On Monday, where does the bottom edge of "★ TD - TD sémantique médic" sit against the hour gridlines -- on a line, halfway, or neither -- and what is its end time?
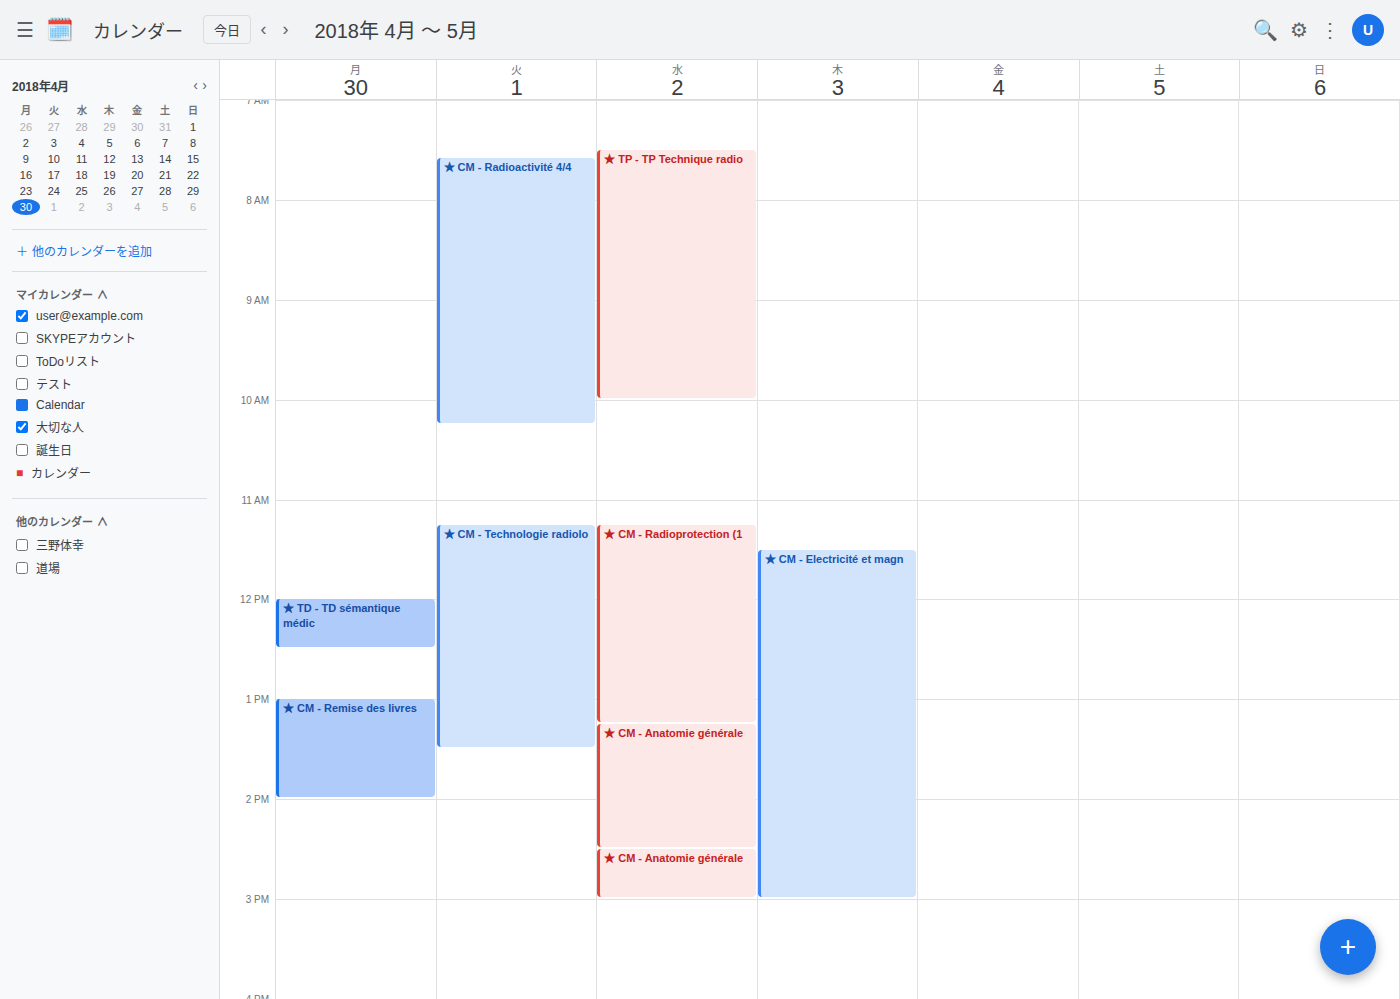
12:30 PM -- halfway between the 12 PM and 1 PM lines.